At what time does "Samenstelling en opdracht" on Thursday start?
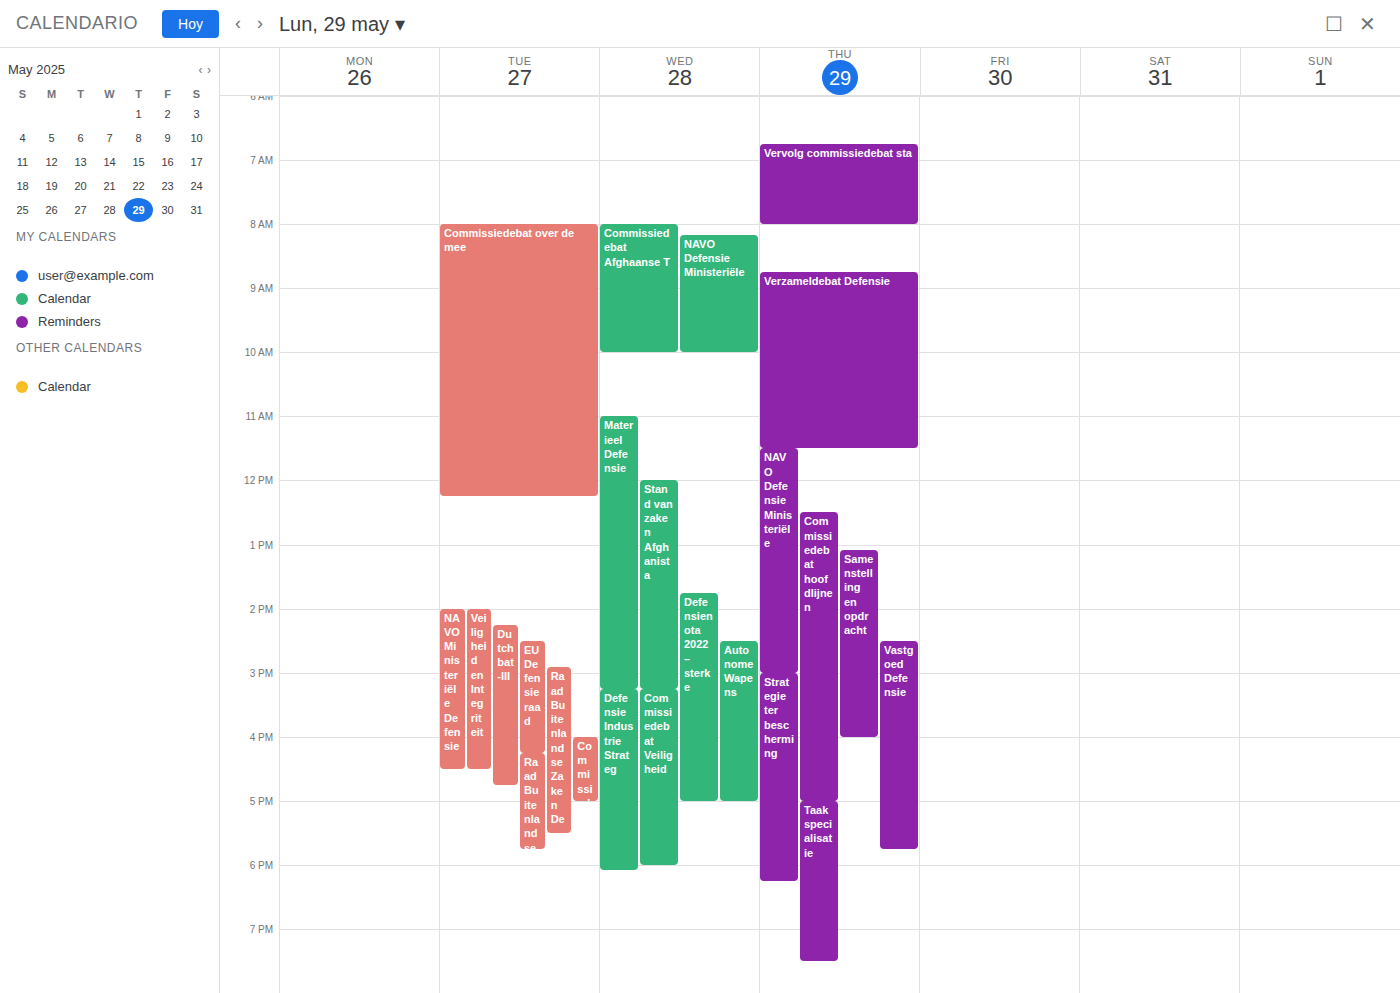
13:05